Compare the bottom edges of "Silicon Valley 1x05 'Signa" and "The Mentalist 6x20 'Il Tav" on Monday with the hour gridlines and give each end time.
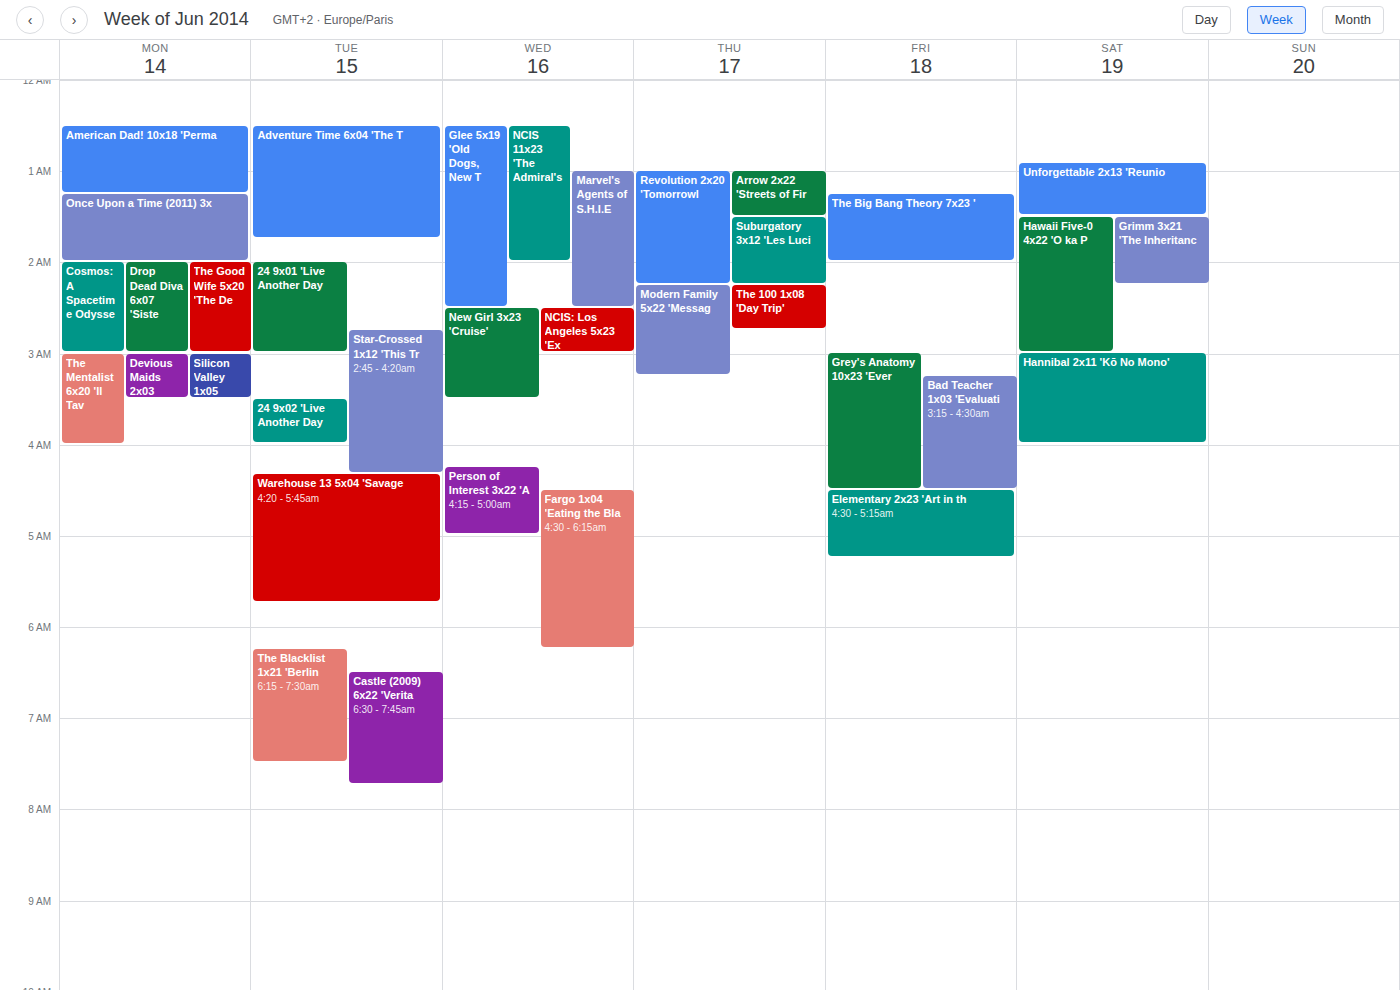
"Silicon Valley 1x05 'Signa": 3:30 AM, halfway between the 3 AM and 4 AM lines. "The Mentalist 6x20 'Il Tav": 4:00 AM, exactly on the 4 AM line.